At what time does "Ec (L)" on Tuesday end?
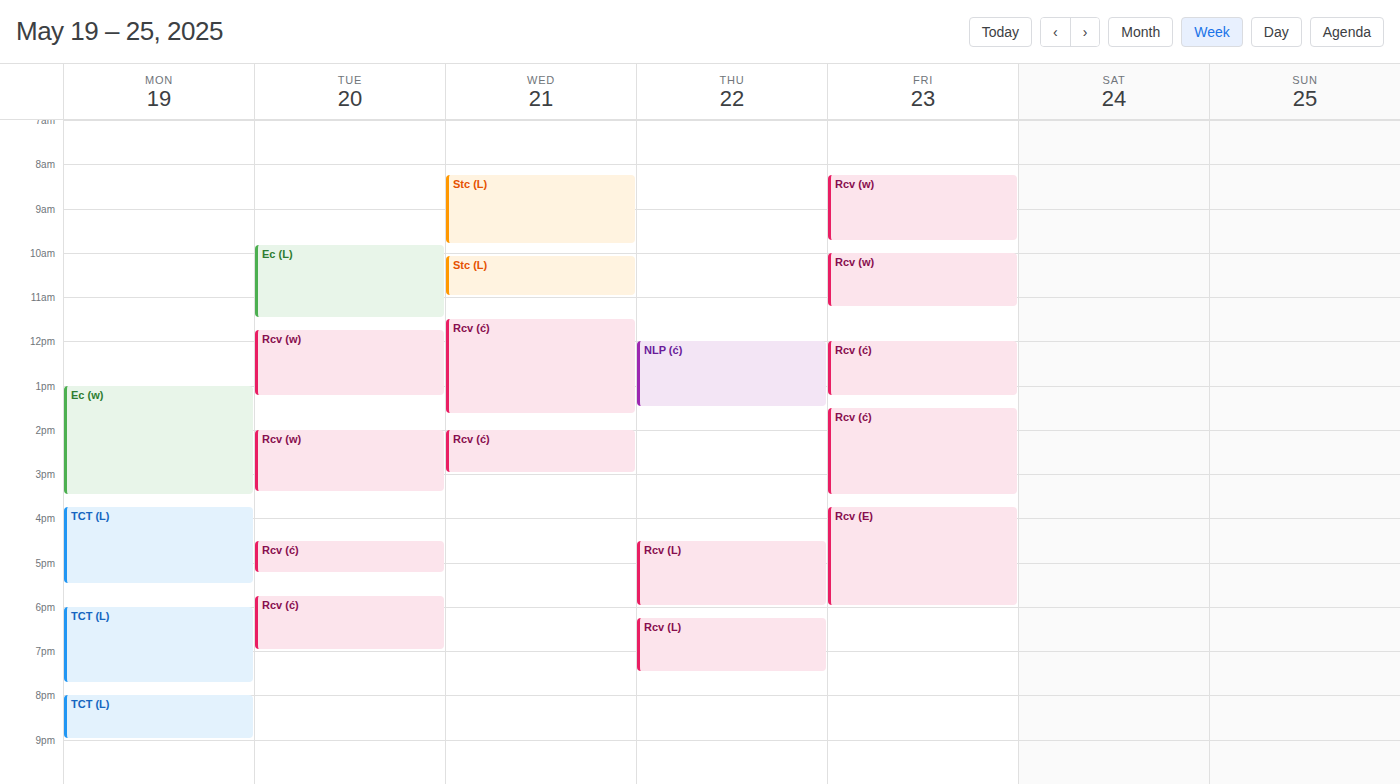
11:30 AM